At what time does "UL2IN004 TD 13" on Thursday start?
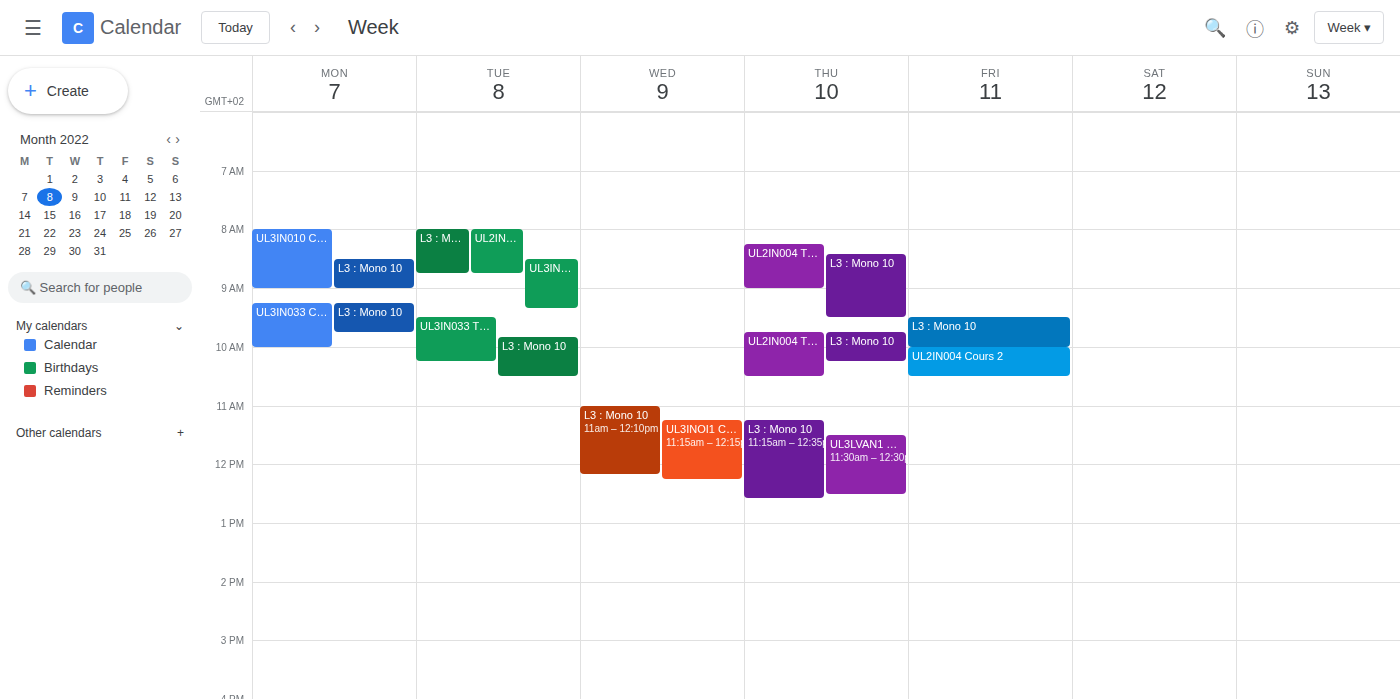
08:15